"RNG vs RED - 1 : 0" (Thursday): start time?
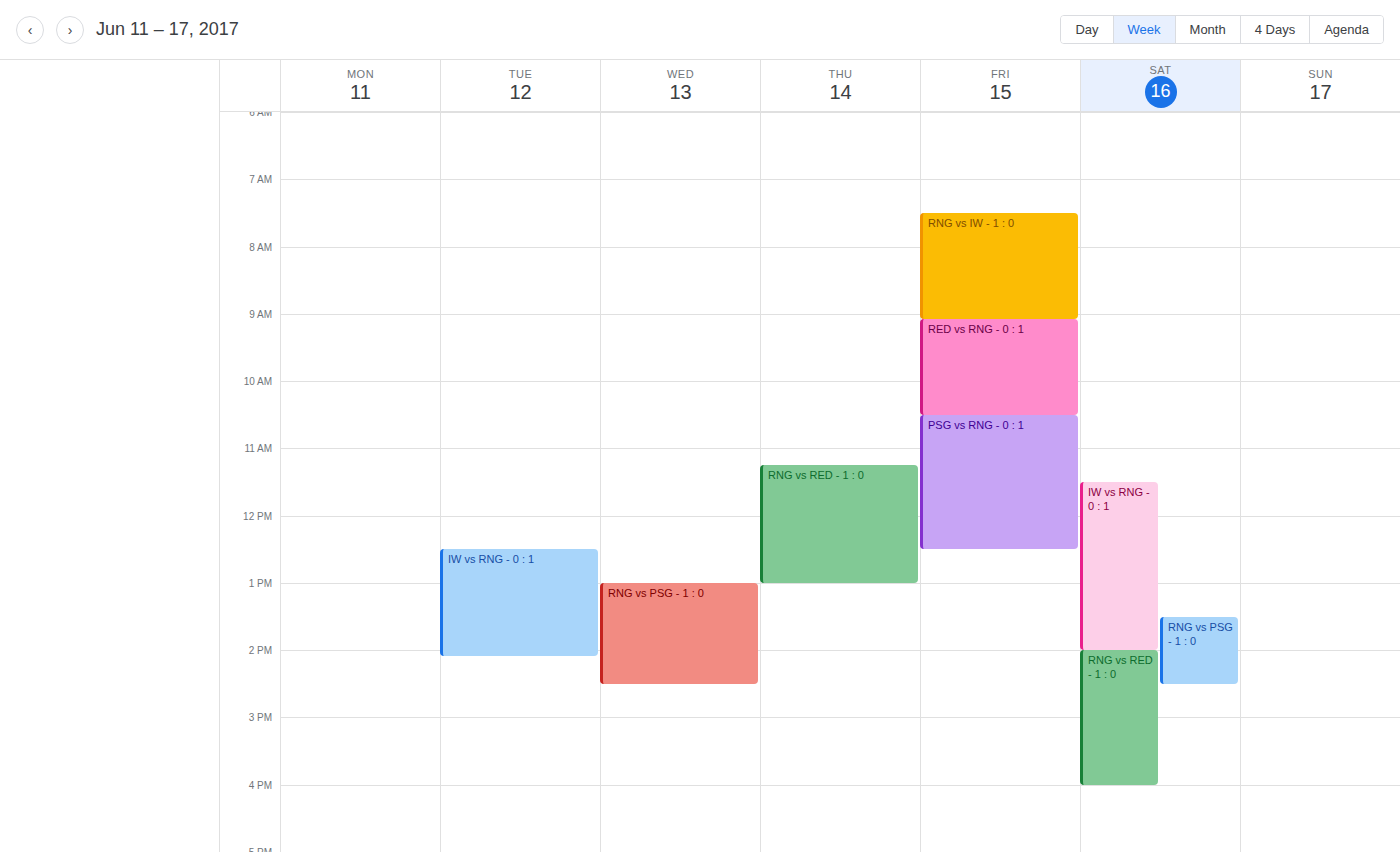
11:15 AM